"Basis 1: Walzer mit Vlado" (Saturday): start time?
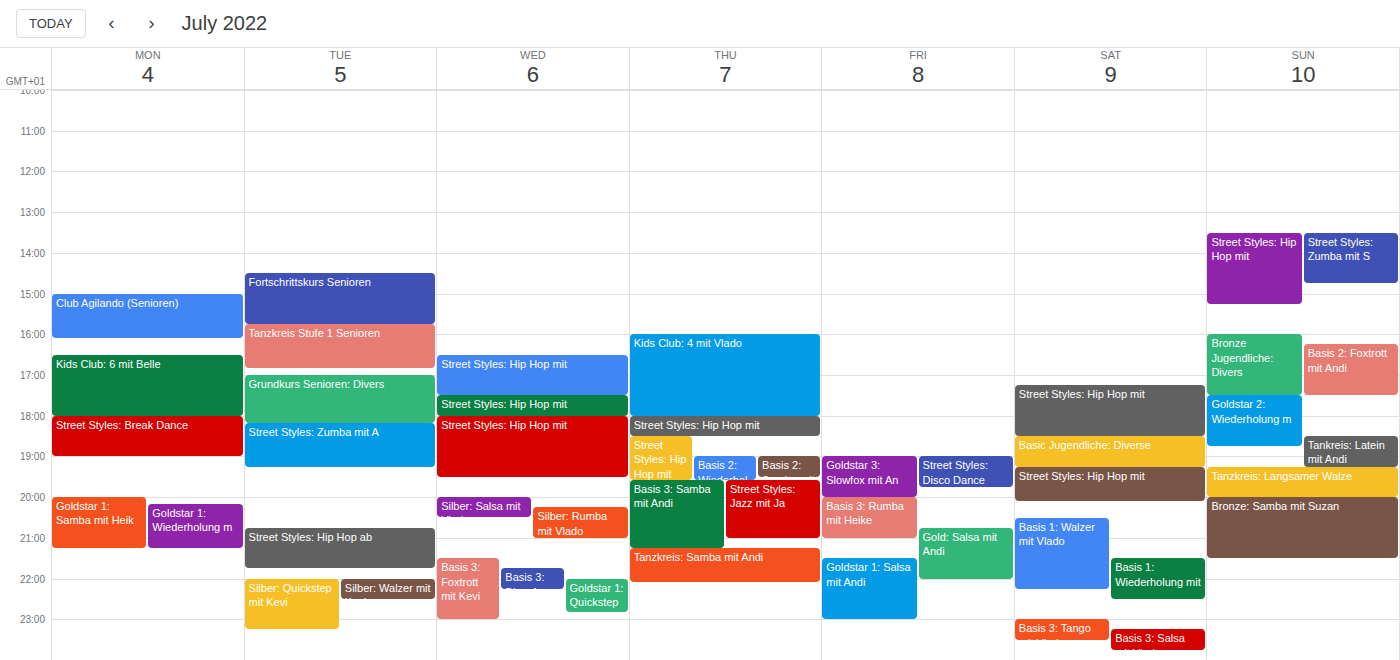
8:30 PM